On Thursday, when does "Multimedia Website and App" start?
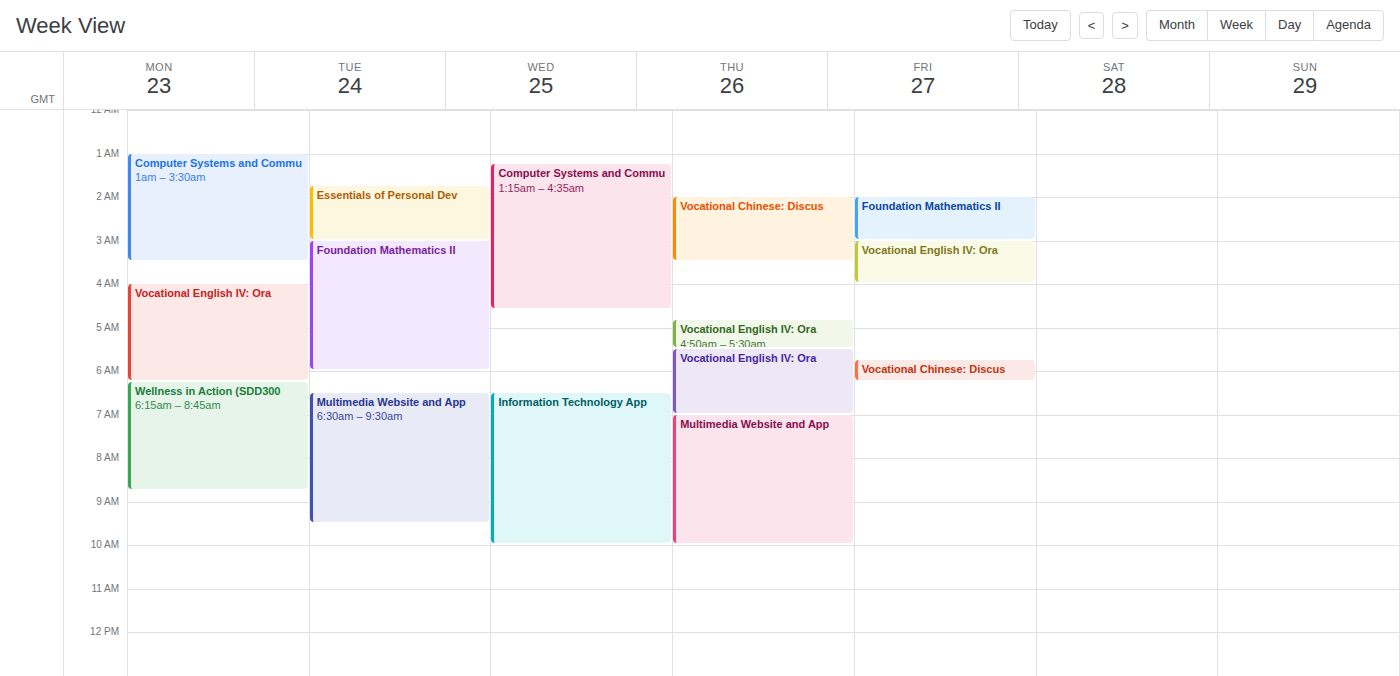
7:00 AM